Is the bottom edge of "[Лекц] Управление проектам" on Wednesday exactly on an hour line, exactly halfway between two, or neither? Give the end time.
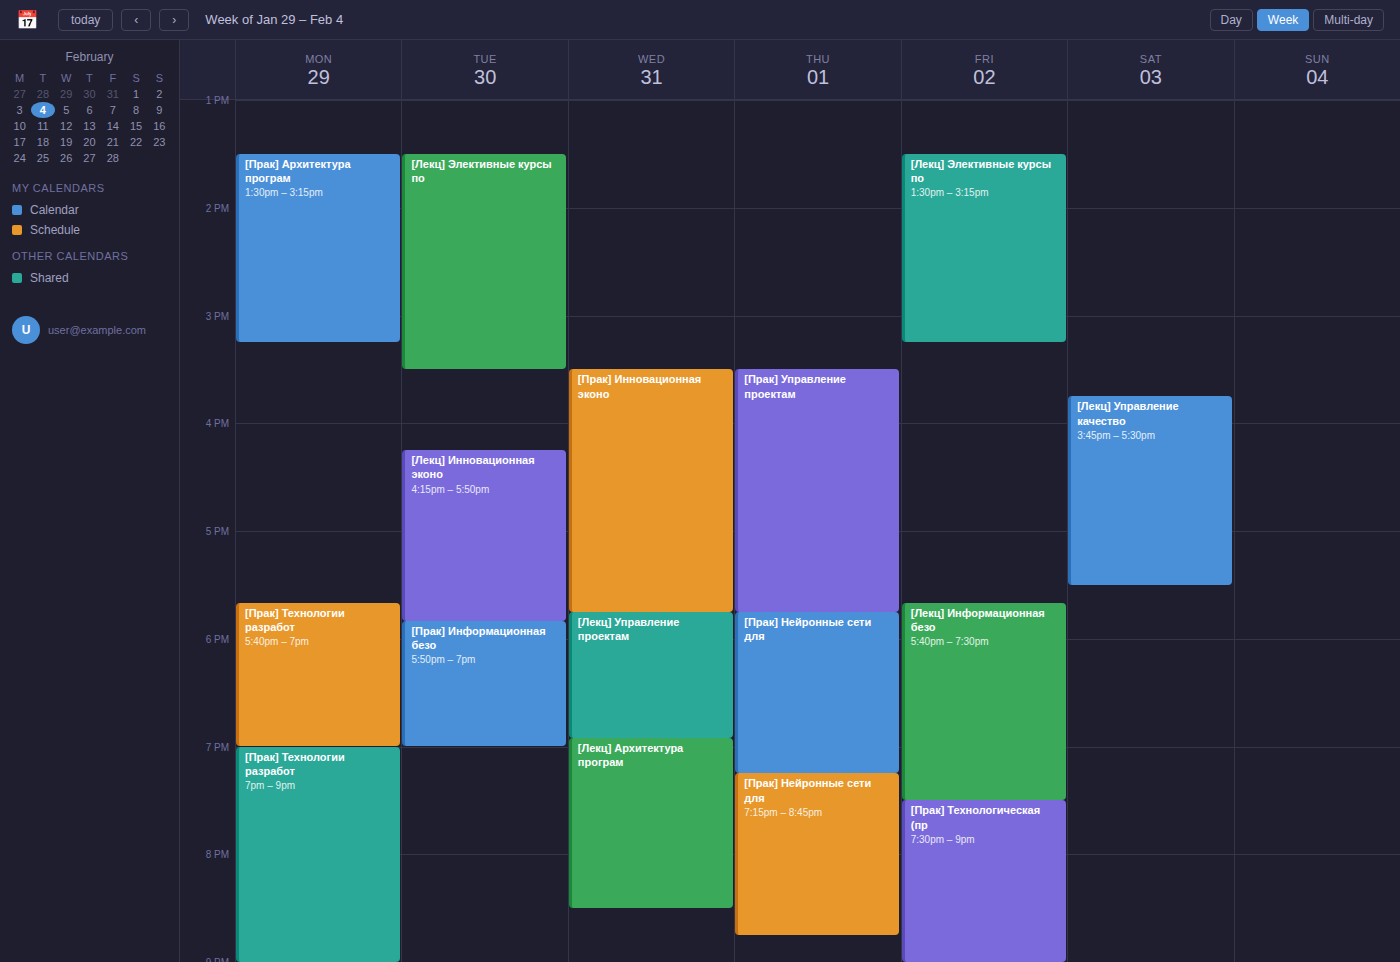
6:55 PM -- neither: 55 minutes below the 6 PM line and 5 minutes above the 7 PM line.